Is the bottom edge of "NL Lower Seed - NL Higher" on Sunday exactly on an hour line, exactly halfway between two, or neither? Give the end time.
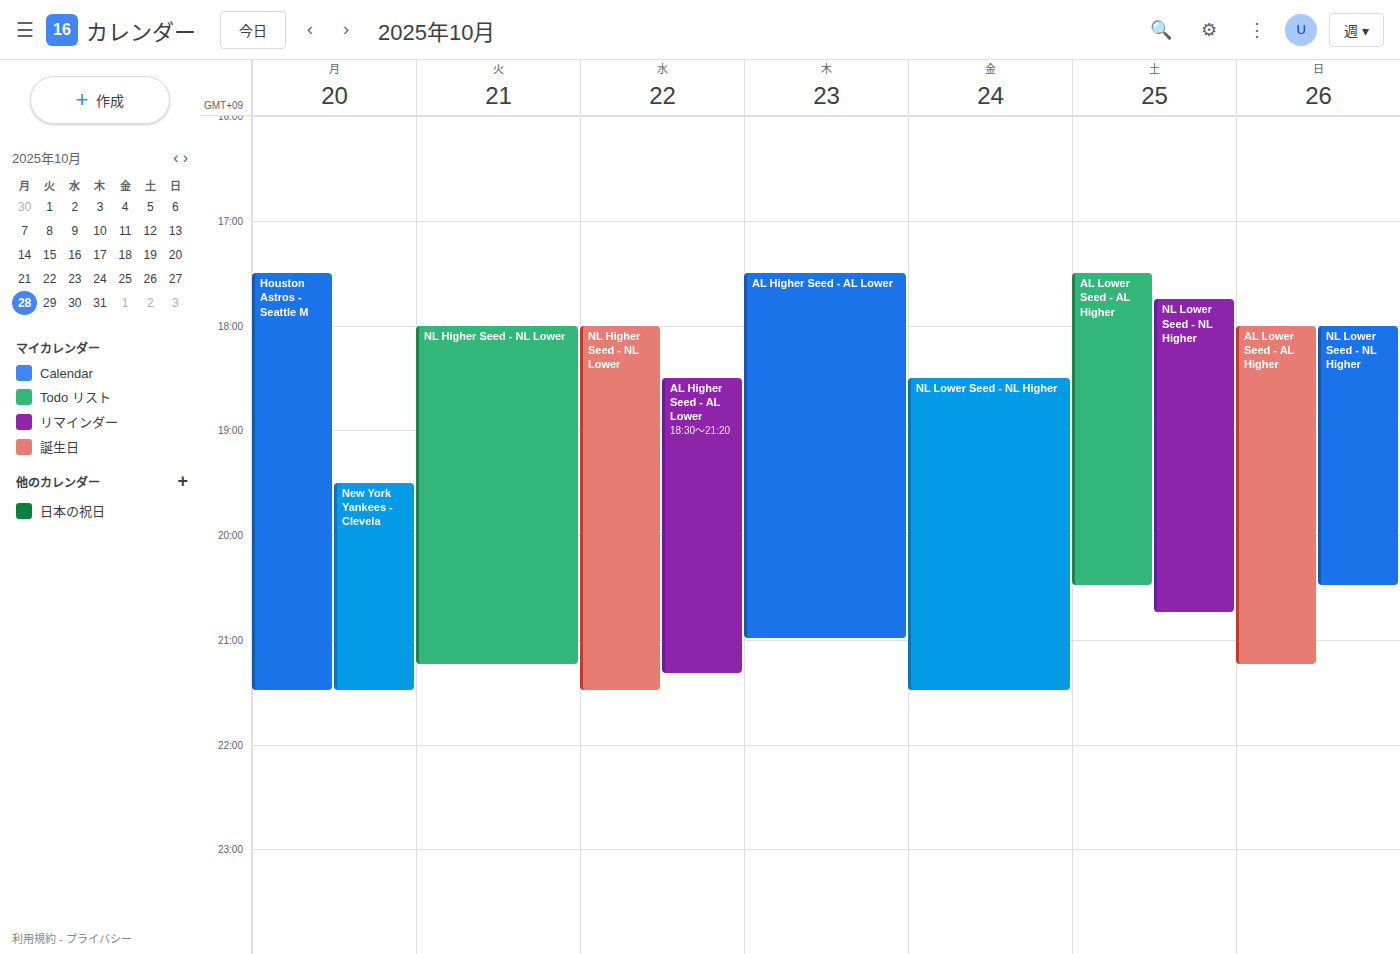
8:30 PM -- halfway between the 8 PM and 9 PM lines.